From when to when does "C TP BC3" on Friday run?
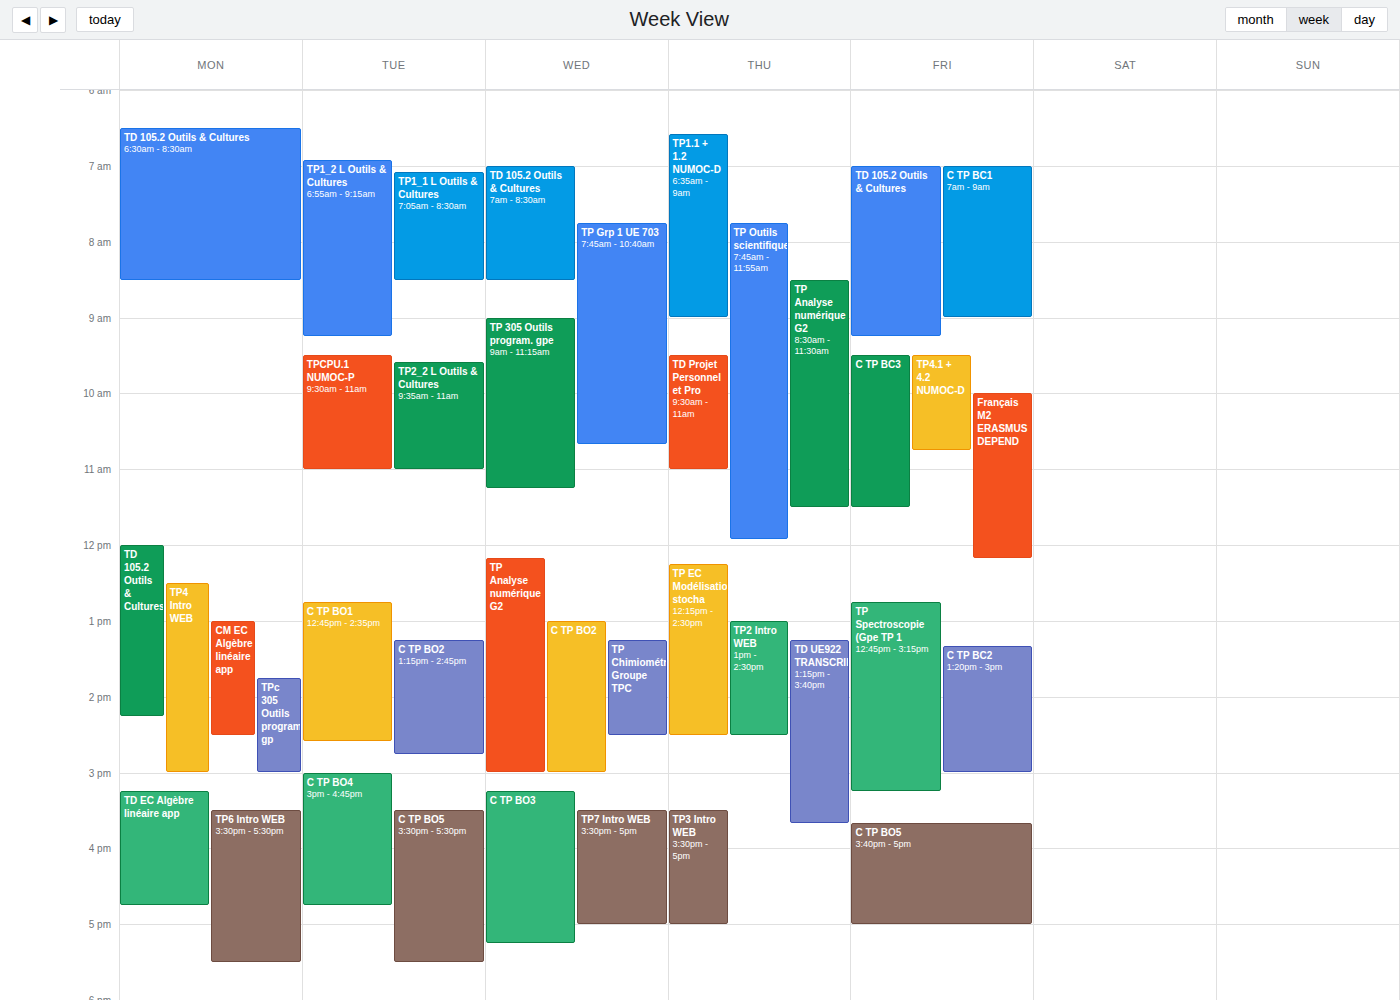
9:30 AM to 11:30 AM